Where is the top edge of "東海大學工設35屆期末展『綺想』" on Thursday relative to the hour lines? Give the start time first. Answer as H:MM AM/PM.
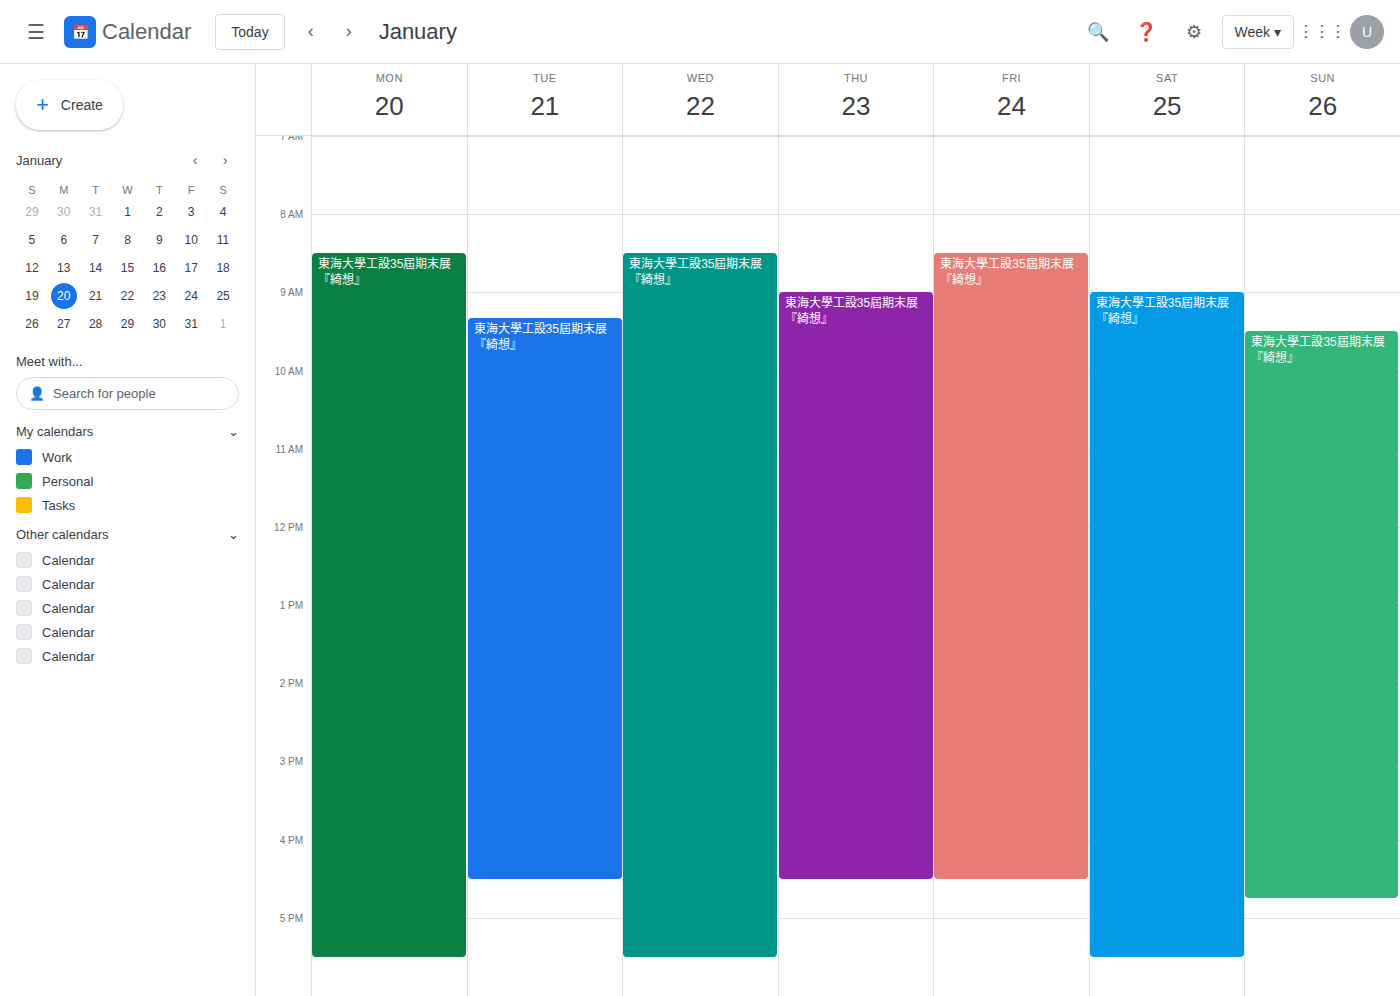
9:00 AM -- exactly on the 9 AM line.